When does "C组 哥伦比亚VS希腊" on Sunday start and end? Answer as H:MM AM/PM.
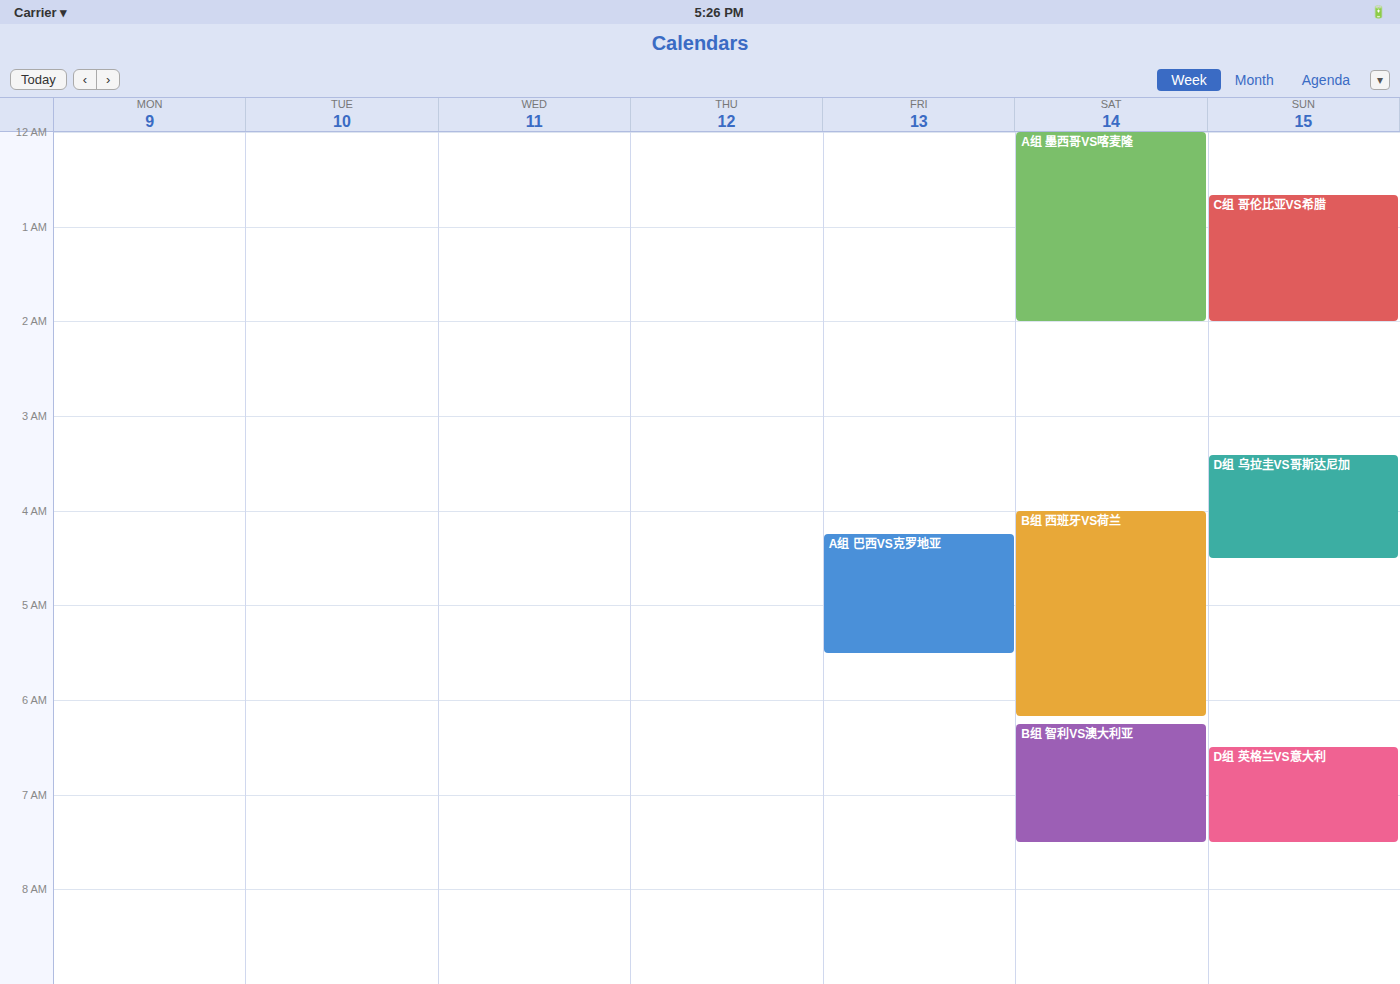
12:40 AM to 2:00 AM